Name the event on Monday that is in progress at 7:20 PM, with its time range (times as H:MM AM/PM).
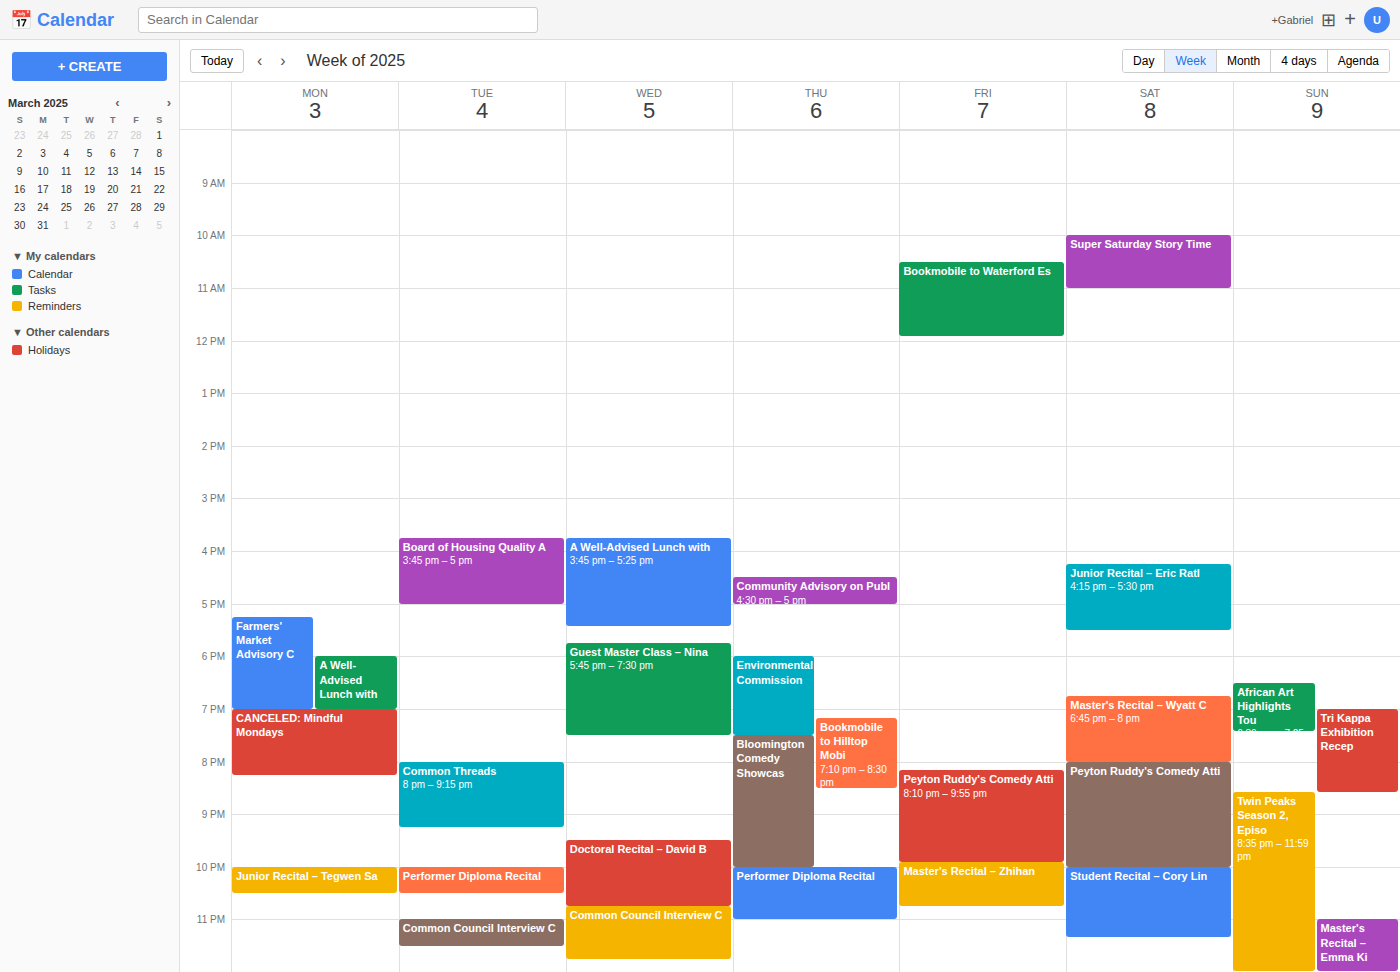
"CANCELED: Mindful Mondays", 7:00 PM to 8:15 PM